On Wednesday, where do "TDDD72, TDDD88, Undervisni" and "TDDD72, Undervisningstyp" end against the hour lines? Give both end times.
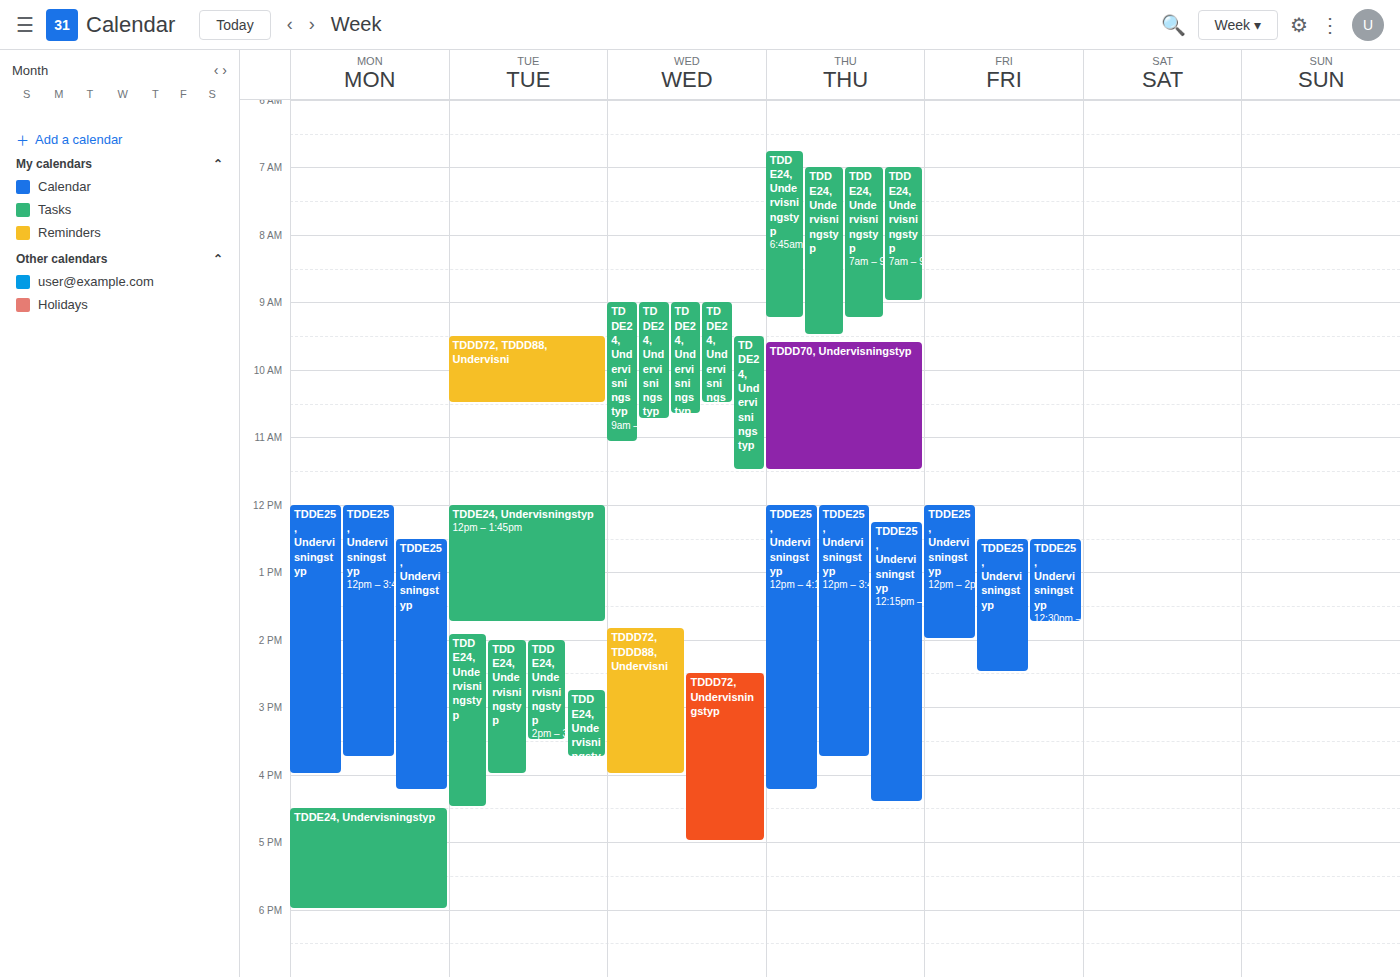
"TDDD72, TDDD88, Undervisni": 4:00 PM, exactly on the 4 PM line. "TDDD72, Undervisningstyp": 5:00 PM, exactly on the 5 PM line.